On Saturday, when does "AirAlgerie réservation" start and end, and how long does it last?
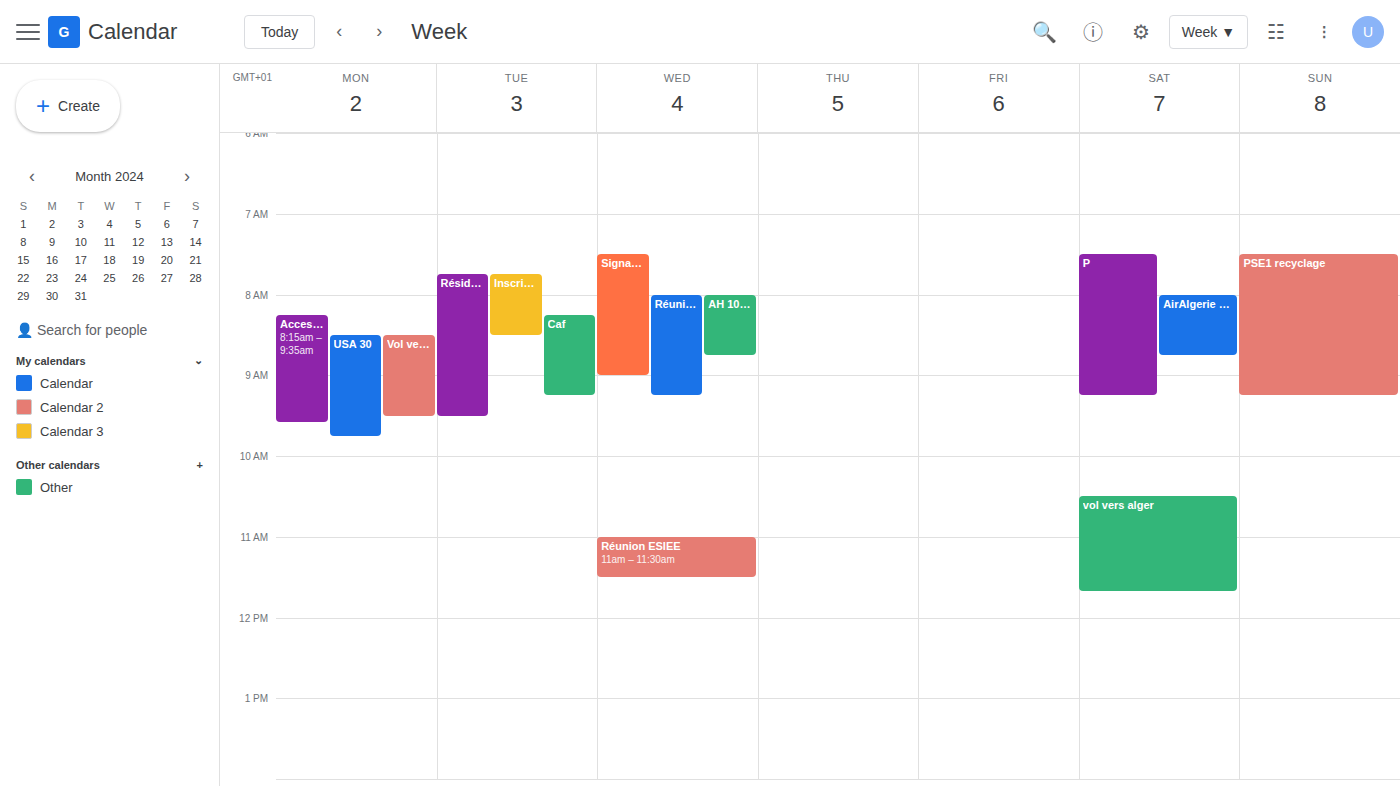
08:00 to 08:45, 45 minutes